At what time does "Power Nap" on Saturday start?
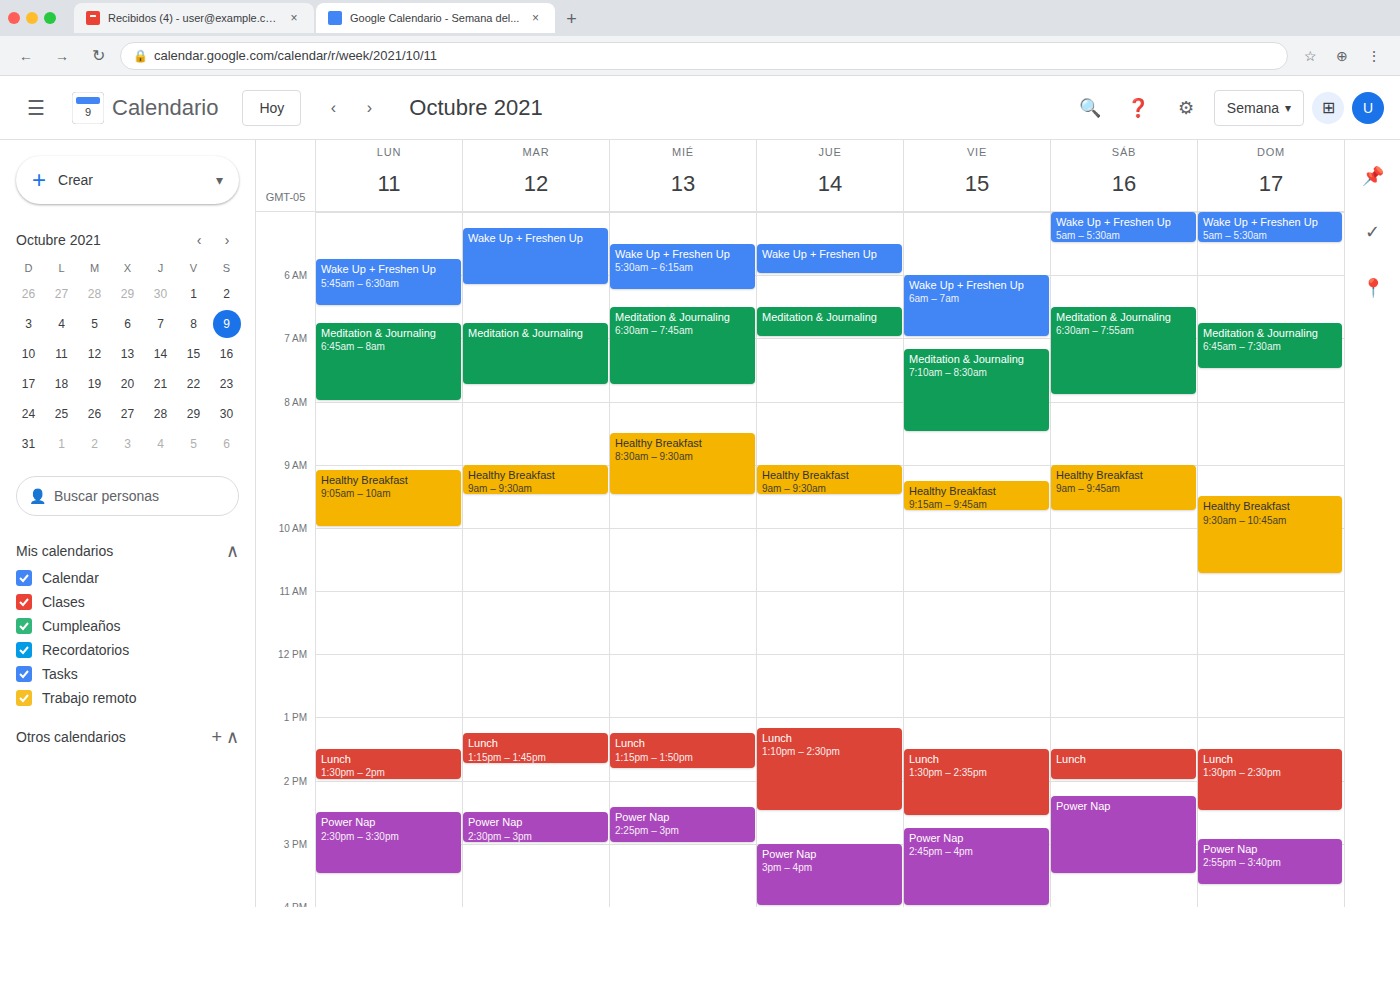
2:15 PM